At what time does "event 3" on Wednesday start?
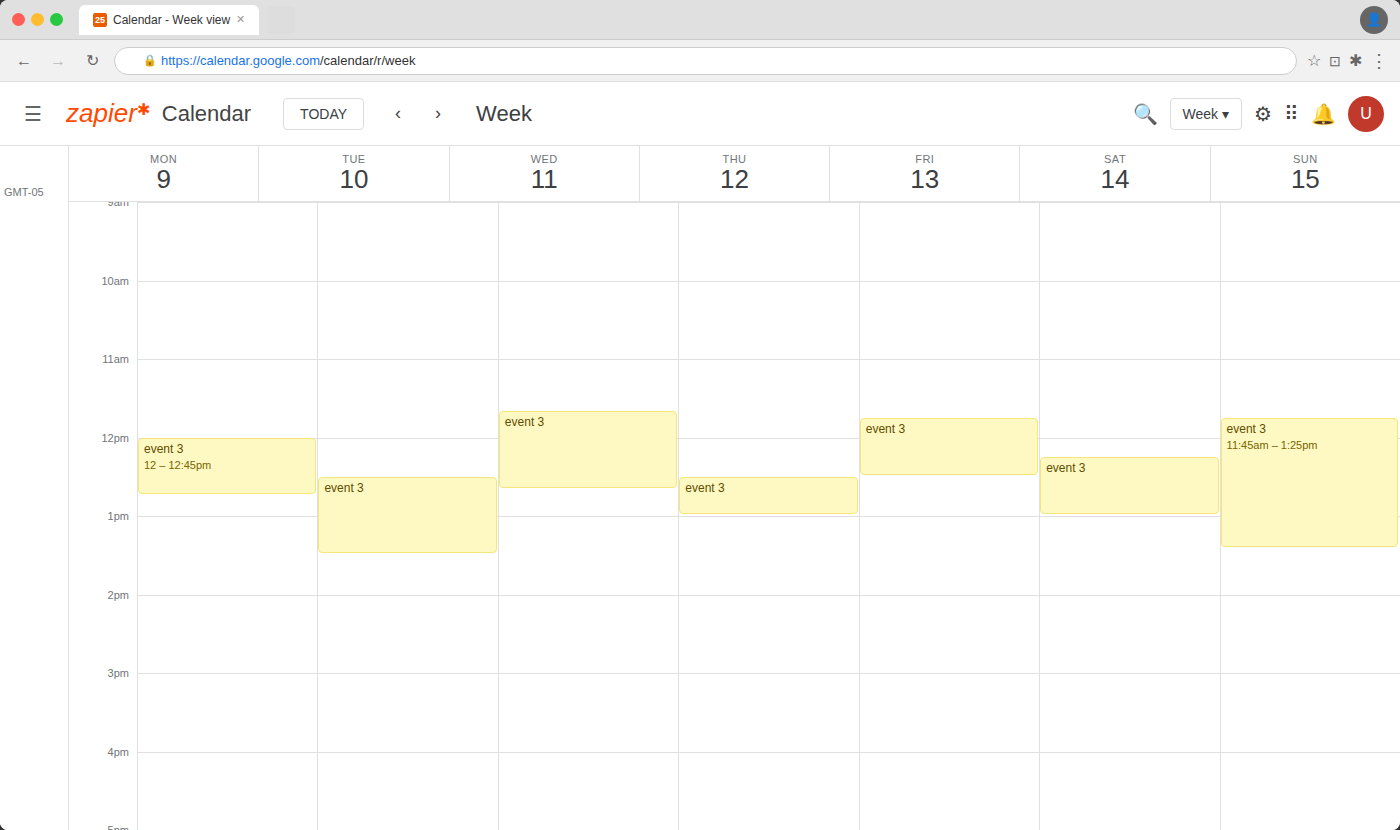
11:40 AM